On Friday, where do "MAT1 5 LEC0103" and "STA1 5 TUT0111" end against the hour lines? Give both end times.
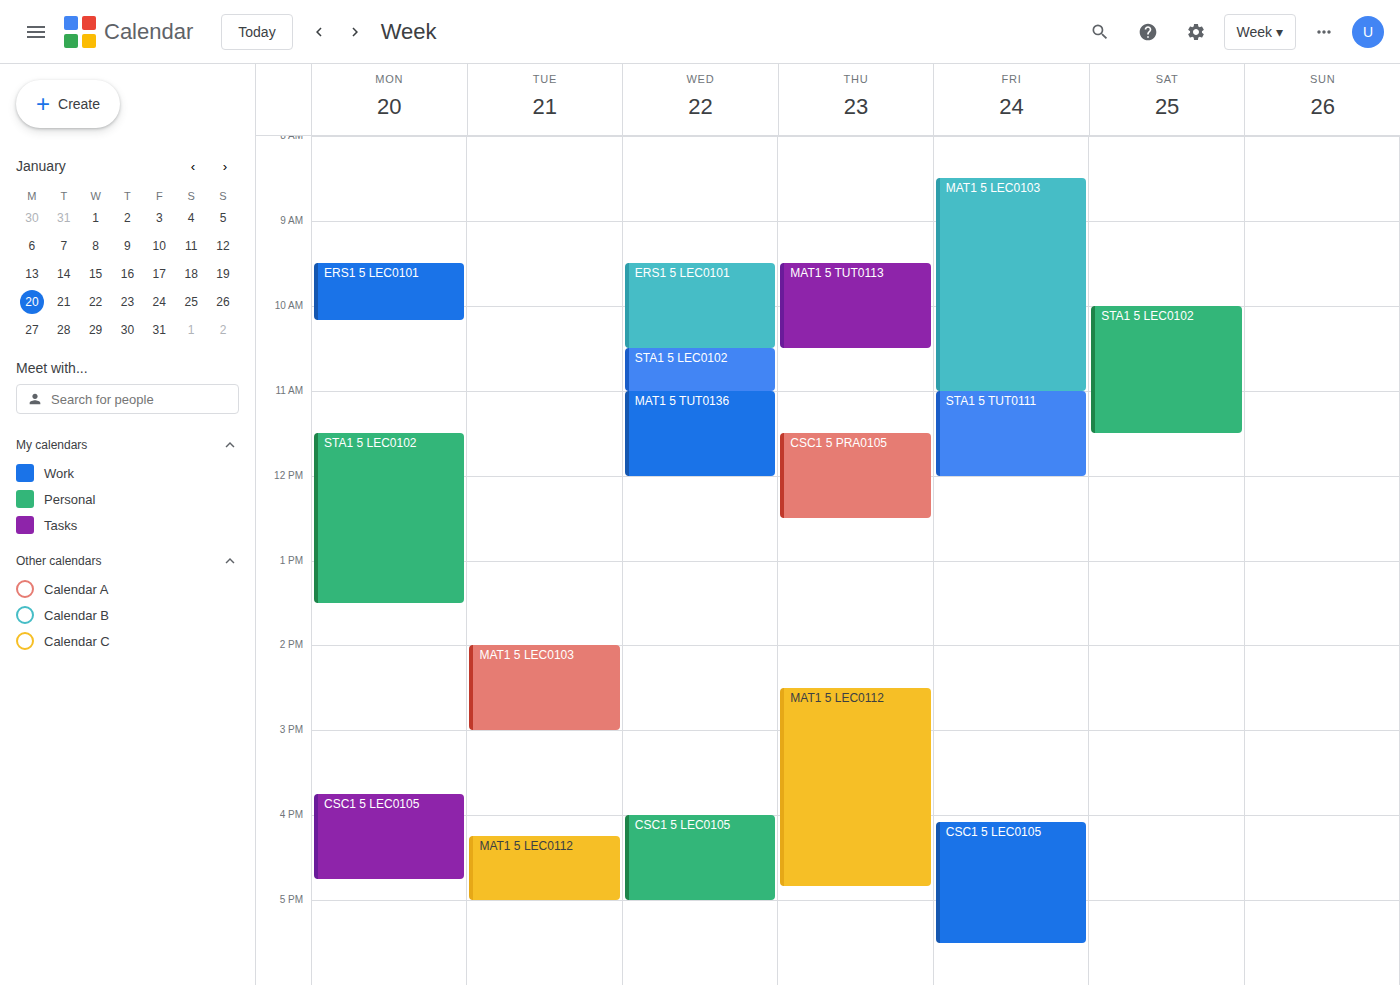
"MAT1 5 LEC0103": 11:00 AM, exactly on the 11 AM line. "STA1 5 TUT0111": 12:00 PM, exactly on the 12 PM line.